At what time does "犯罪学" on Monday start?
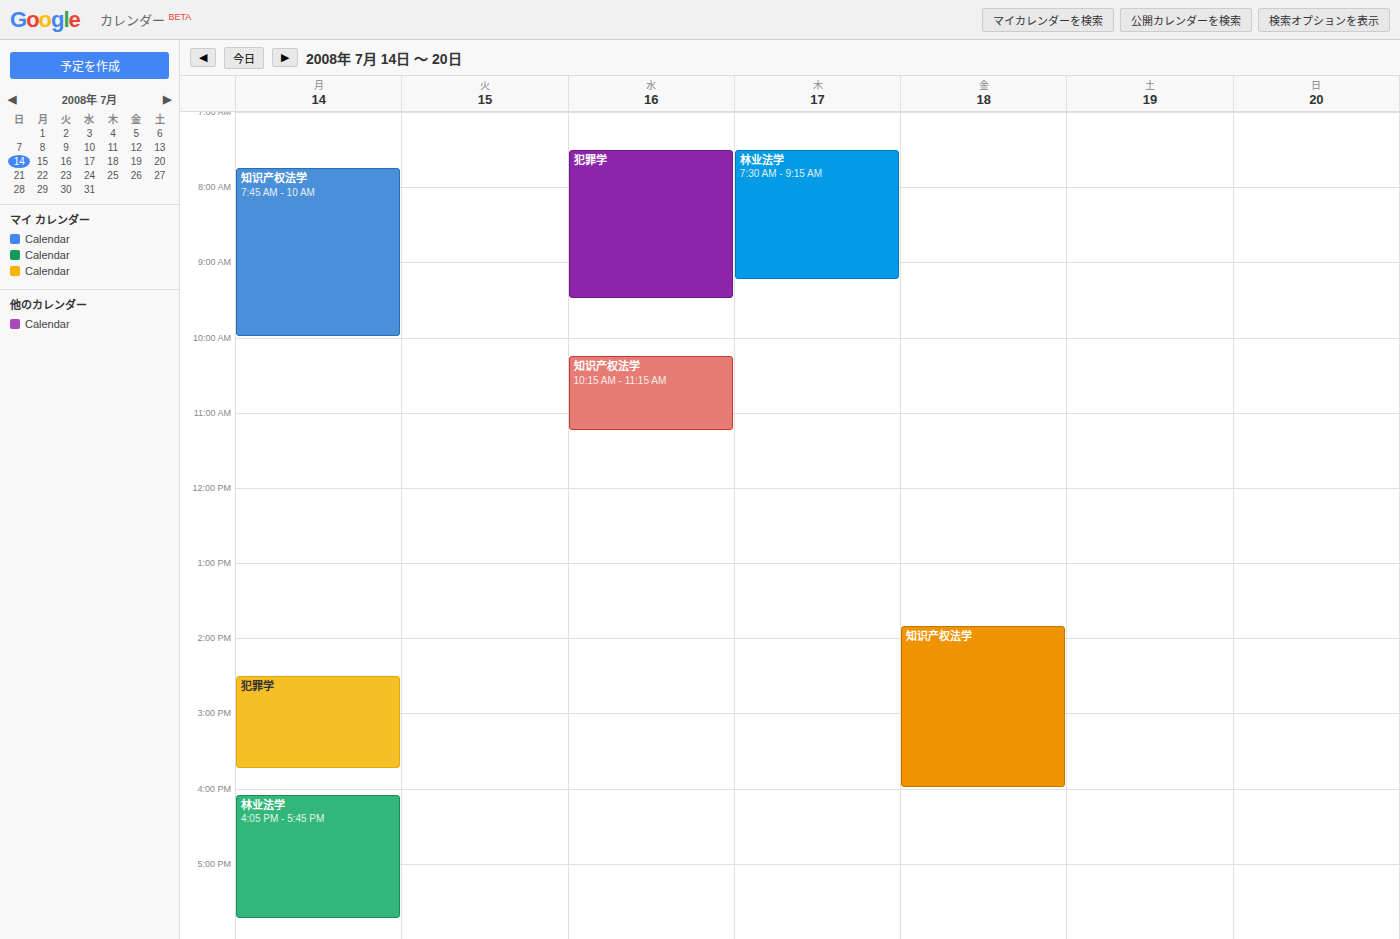
2:30 PM